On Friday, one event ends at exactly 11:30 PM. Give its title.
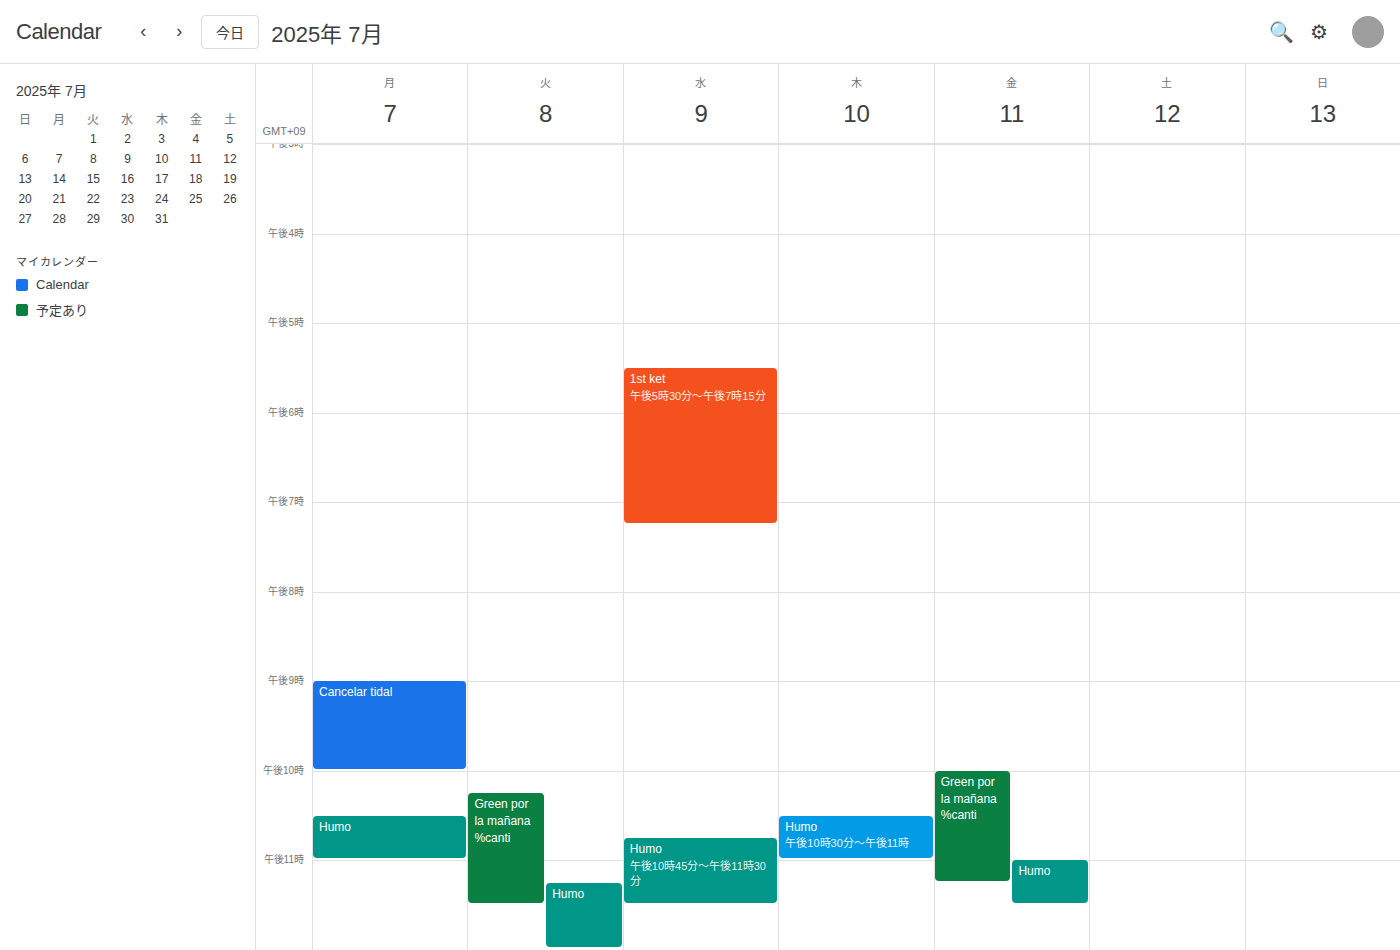
"Humo"